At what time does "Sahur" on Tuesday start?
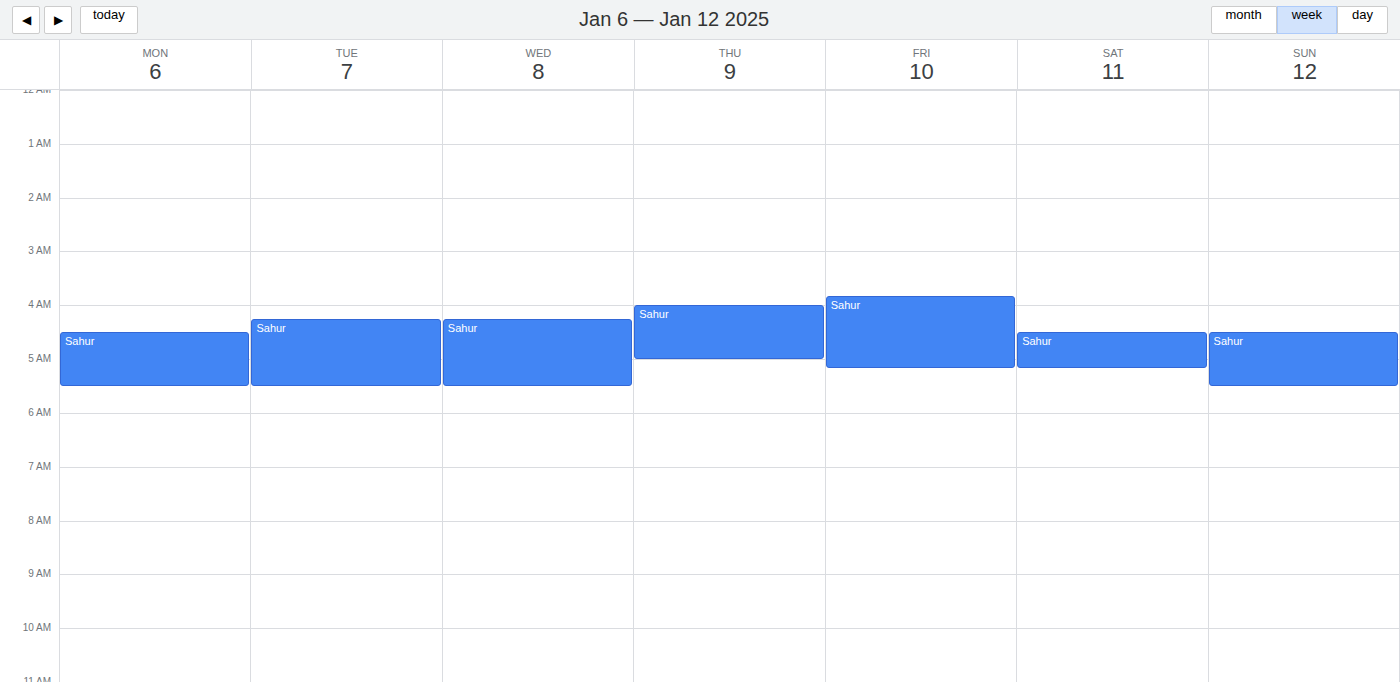
04:15